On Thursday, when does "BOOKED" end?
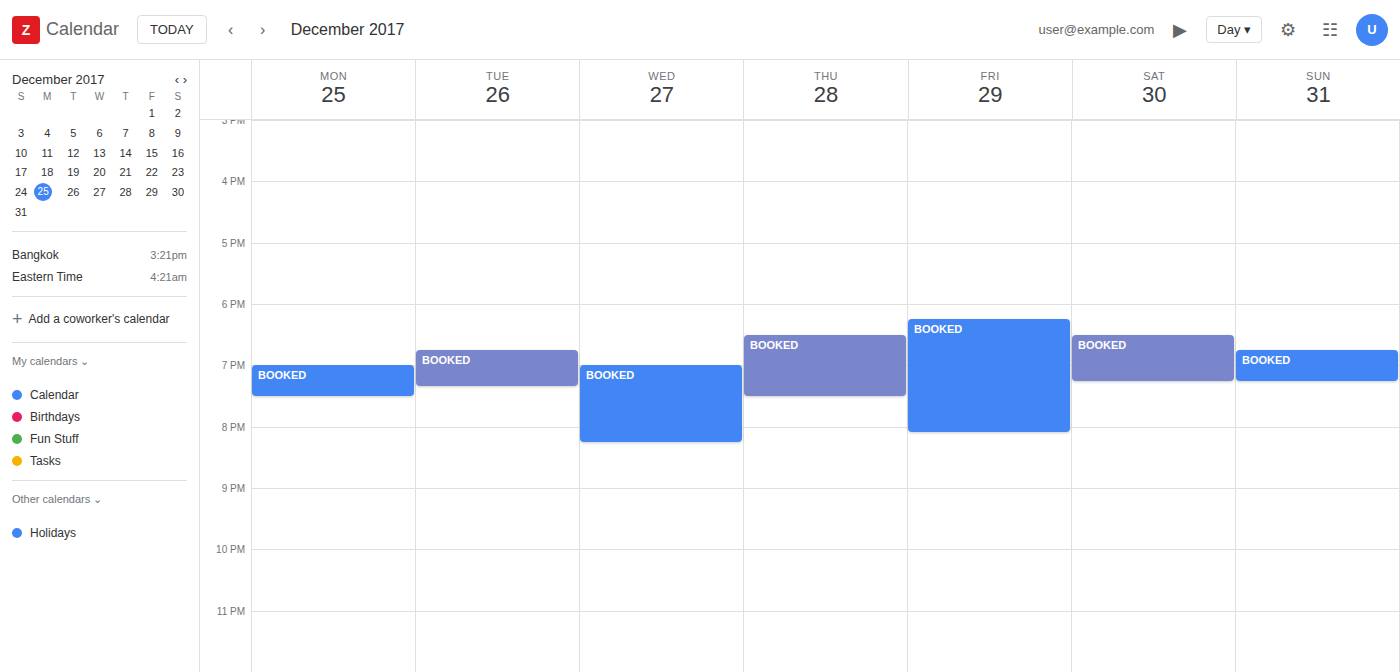
7:30 PM